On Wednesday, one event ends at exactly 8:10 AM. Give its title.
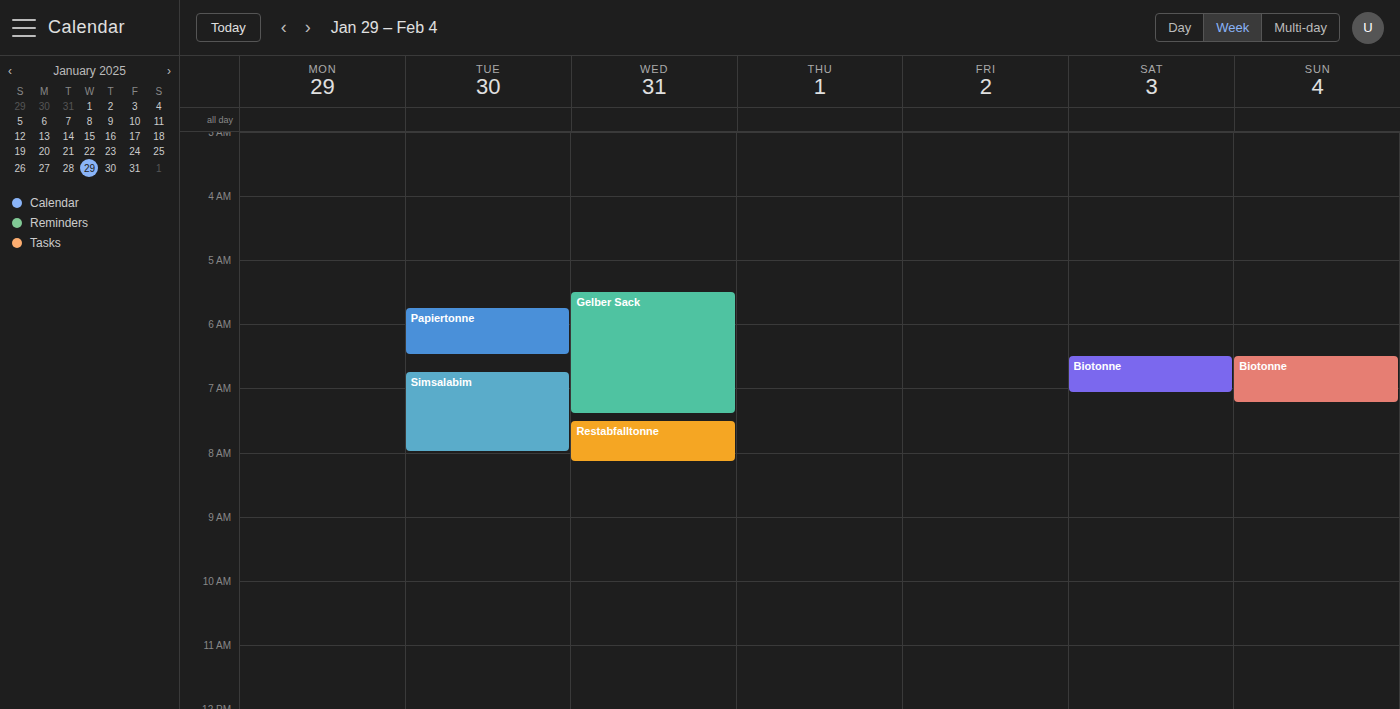
"Restabfalltonne"